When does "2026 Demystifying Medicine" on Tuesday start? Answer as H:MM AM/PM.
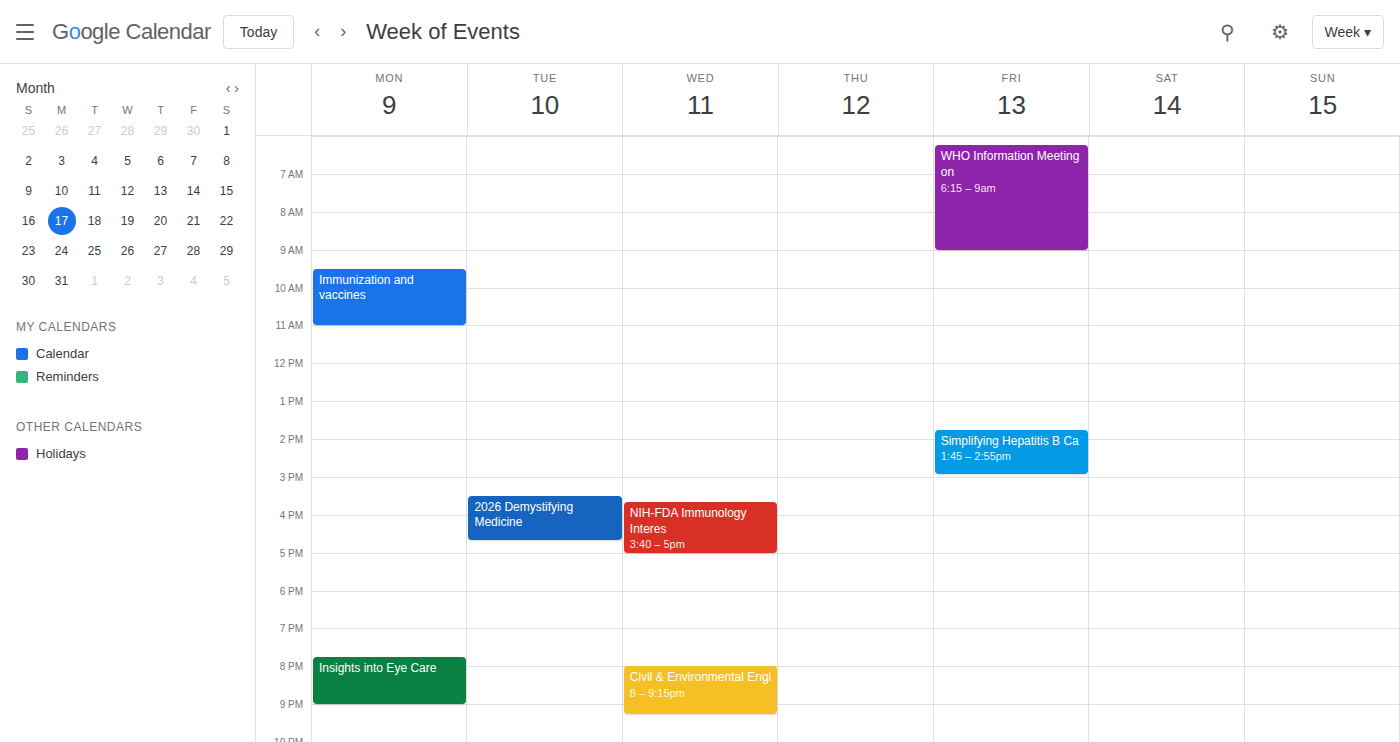
3:30 PM